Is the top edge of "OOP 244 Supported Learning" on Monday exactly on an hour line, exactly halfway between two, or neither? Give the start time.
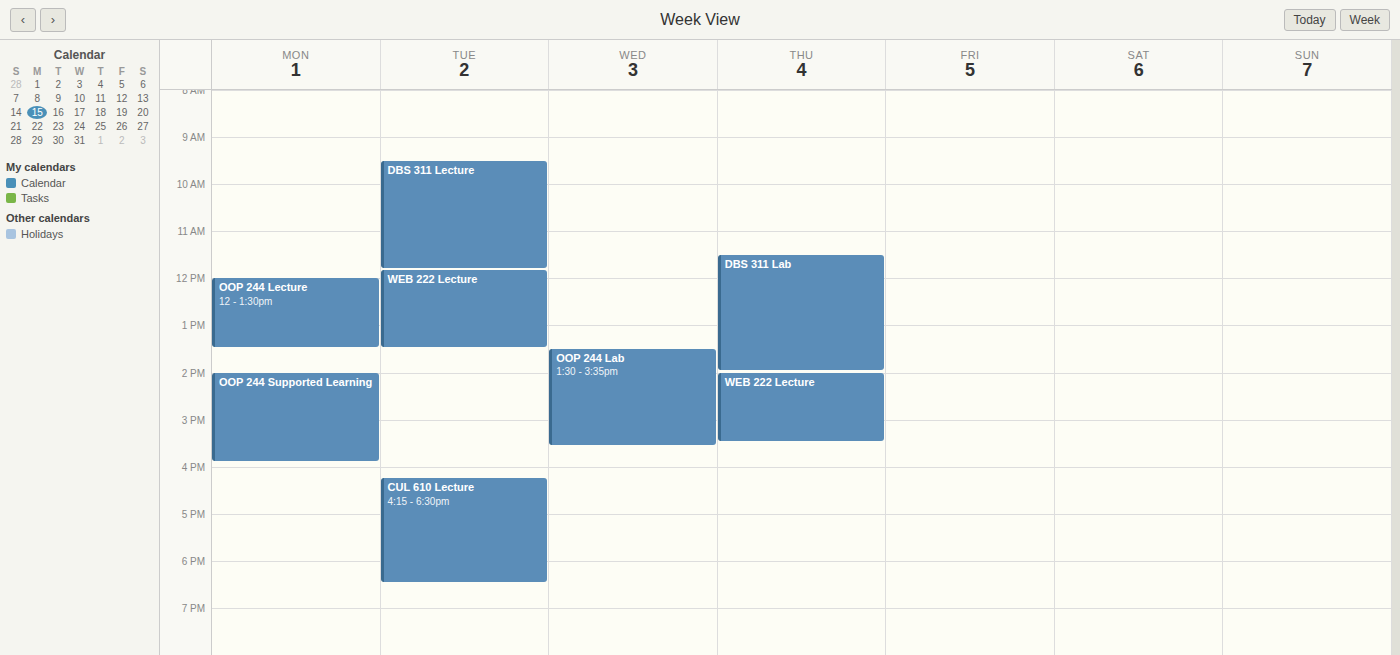
14:00 -- exactly on the 14:00 line.